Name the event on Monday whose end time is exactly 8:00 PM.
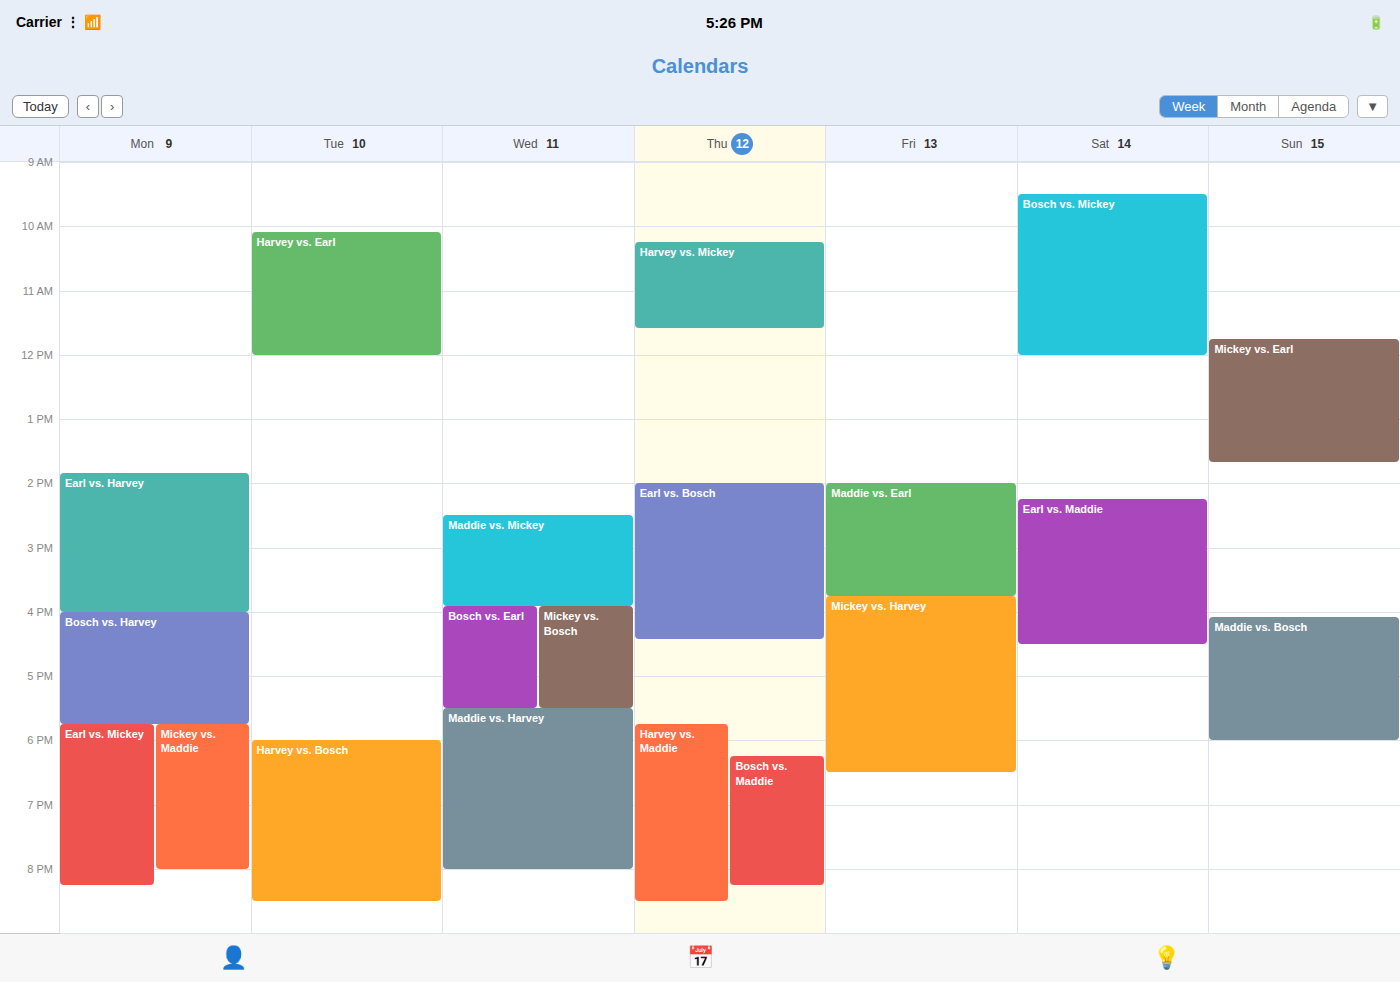
"Mickey vs. Maddie"